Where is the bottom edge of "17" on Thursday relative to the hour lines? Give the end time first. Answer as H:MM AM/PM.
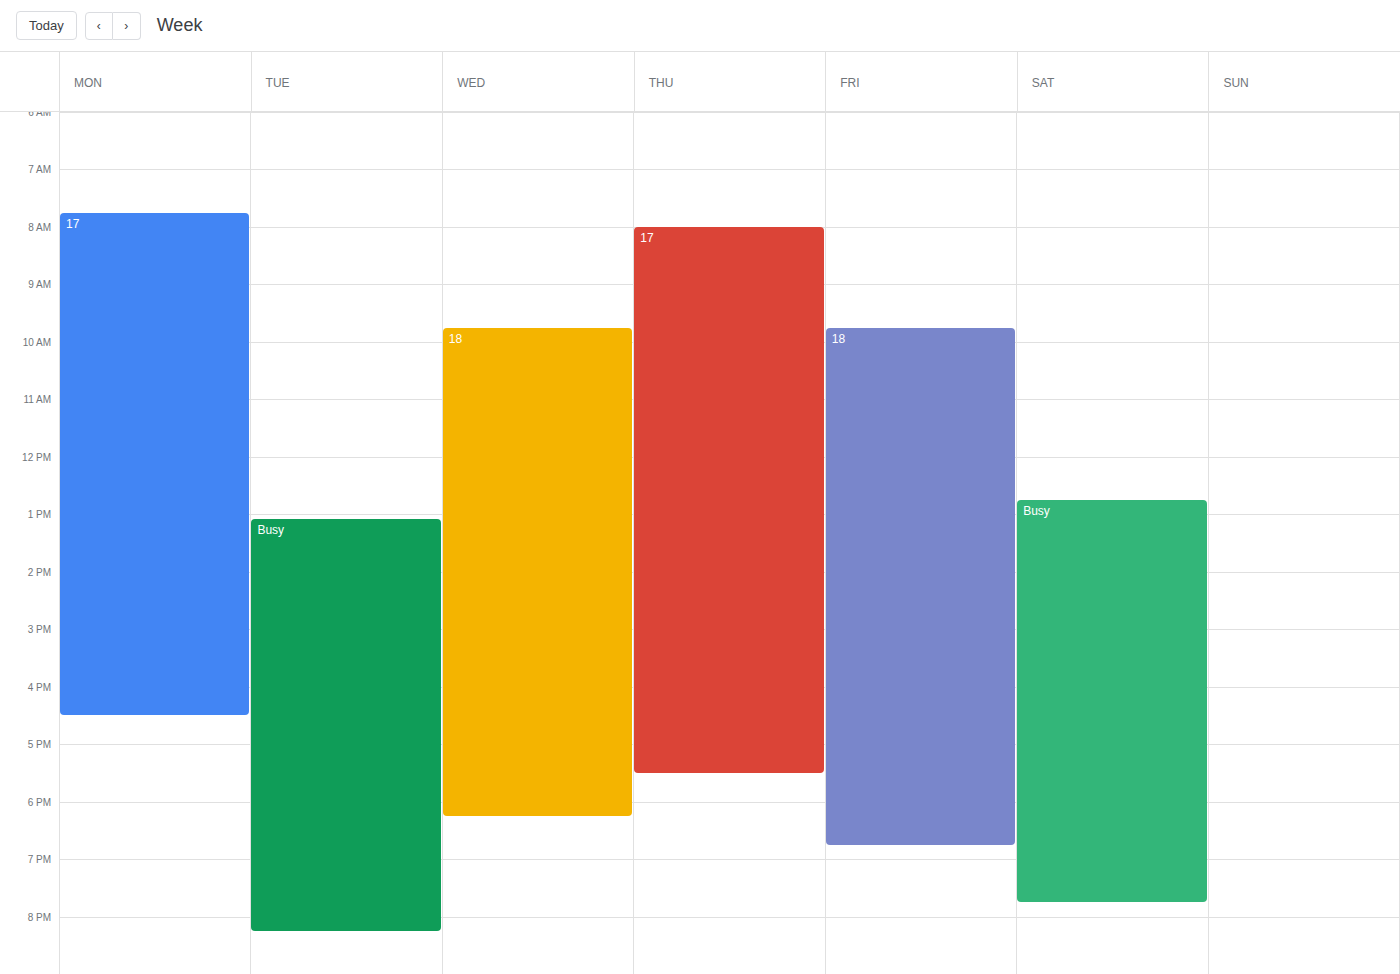
5:30 PM -- halfway between the 5 PM and 6 PM lines.